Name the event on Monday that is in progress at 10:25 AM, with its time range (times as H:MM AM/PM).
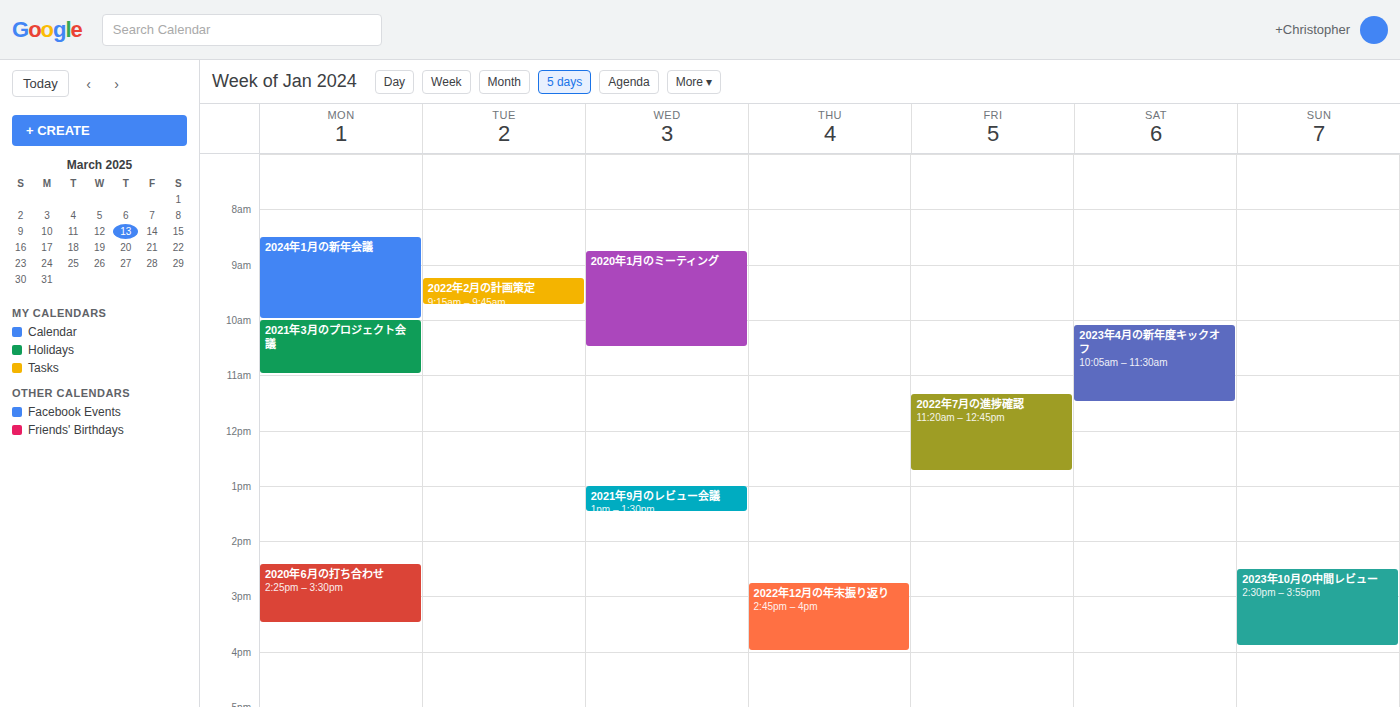
"2021年3月のプロジェクト会議", 10:00 AM to 11:00 AM